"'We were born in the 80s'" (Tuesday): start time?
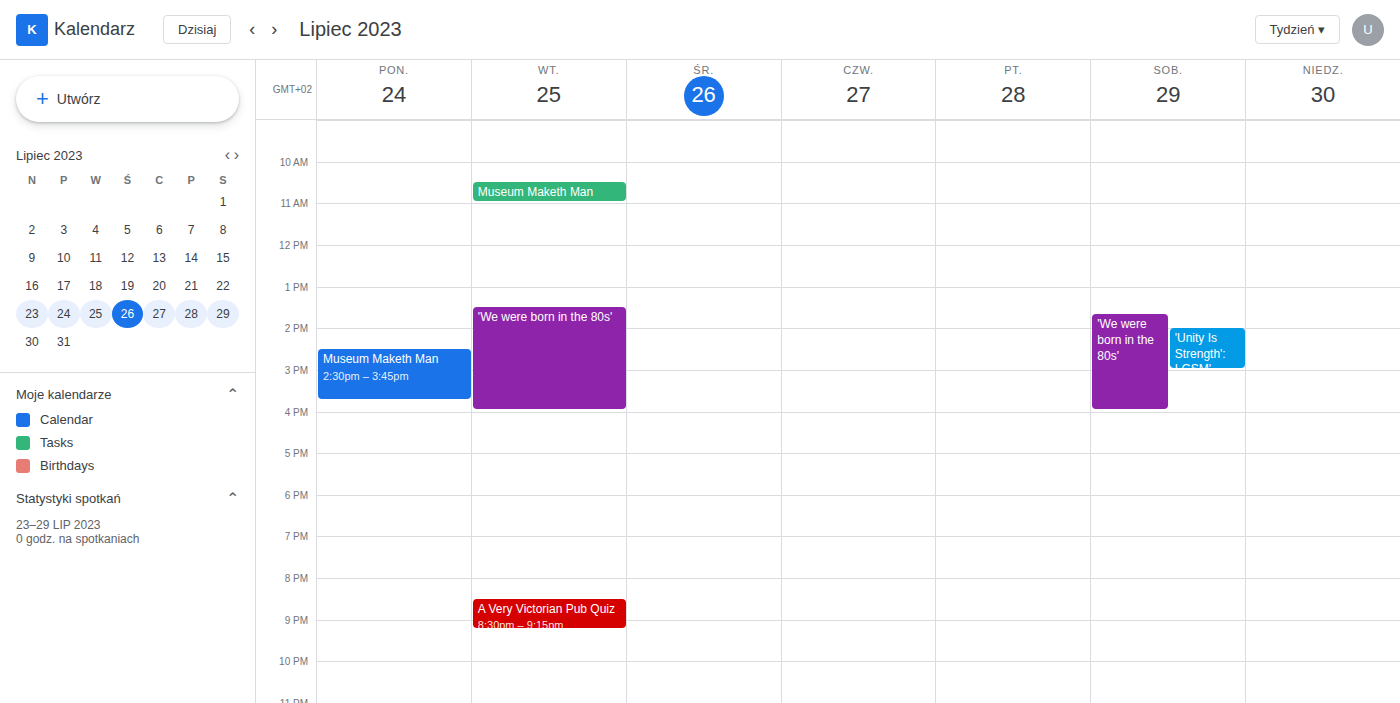
1:30 PM